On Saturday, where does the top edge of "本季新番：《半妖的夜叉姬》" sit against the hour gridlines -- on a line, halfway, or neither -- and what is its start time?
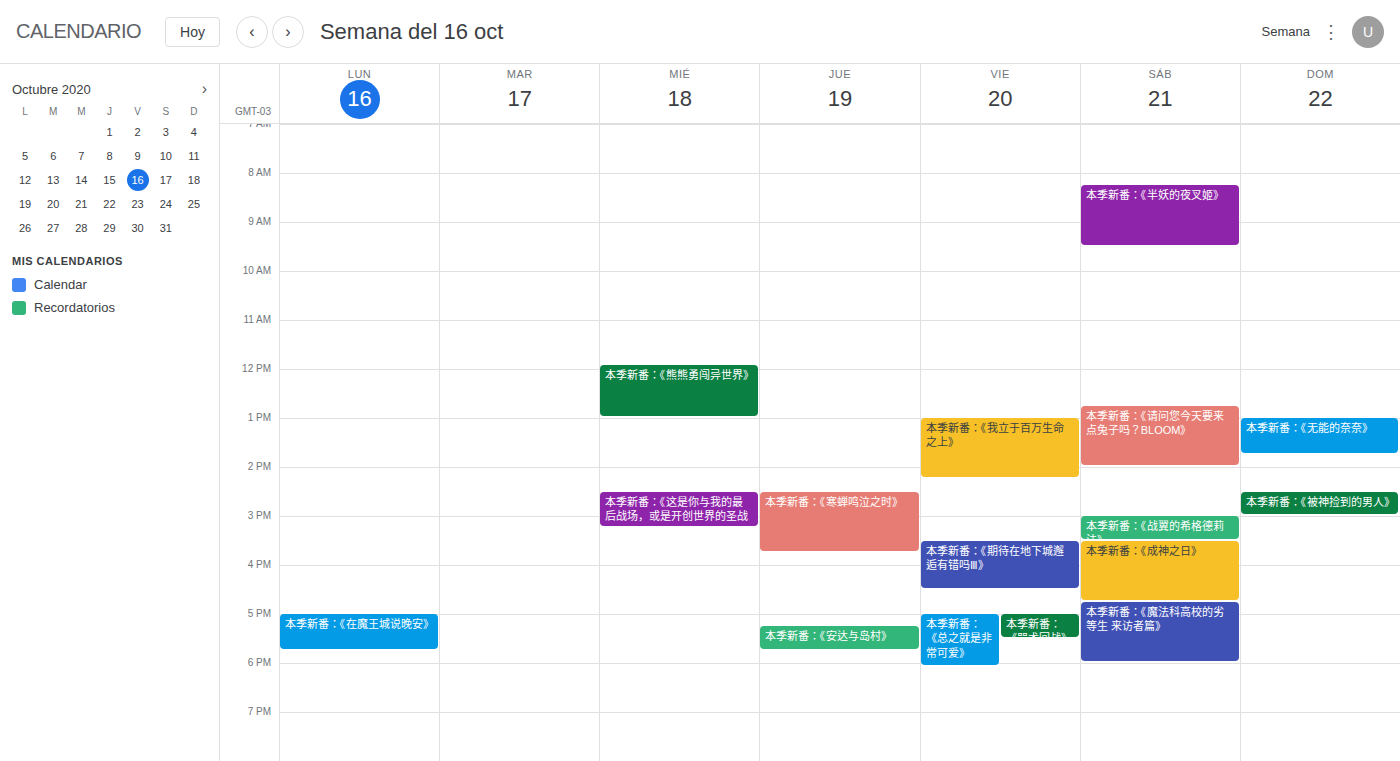
8:15 AM -- neither: a quarter of the way from the 8 AM line to the 9 AM line.